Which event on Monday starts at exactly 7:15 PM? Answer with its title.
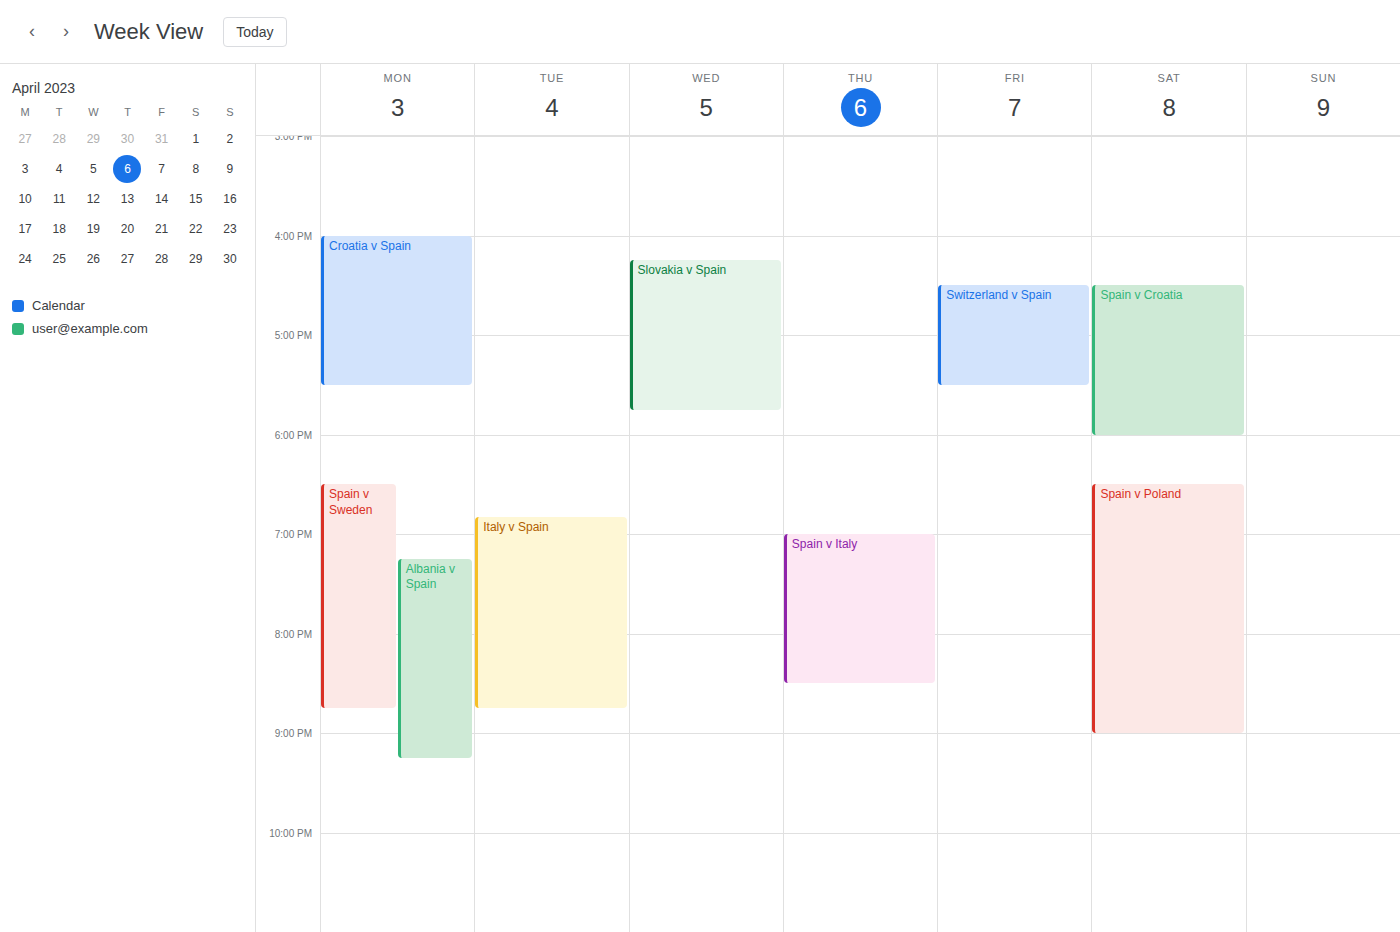
"Albania v Spain"